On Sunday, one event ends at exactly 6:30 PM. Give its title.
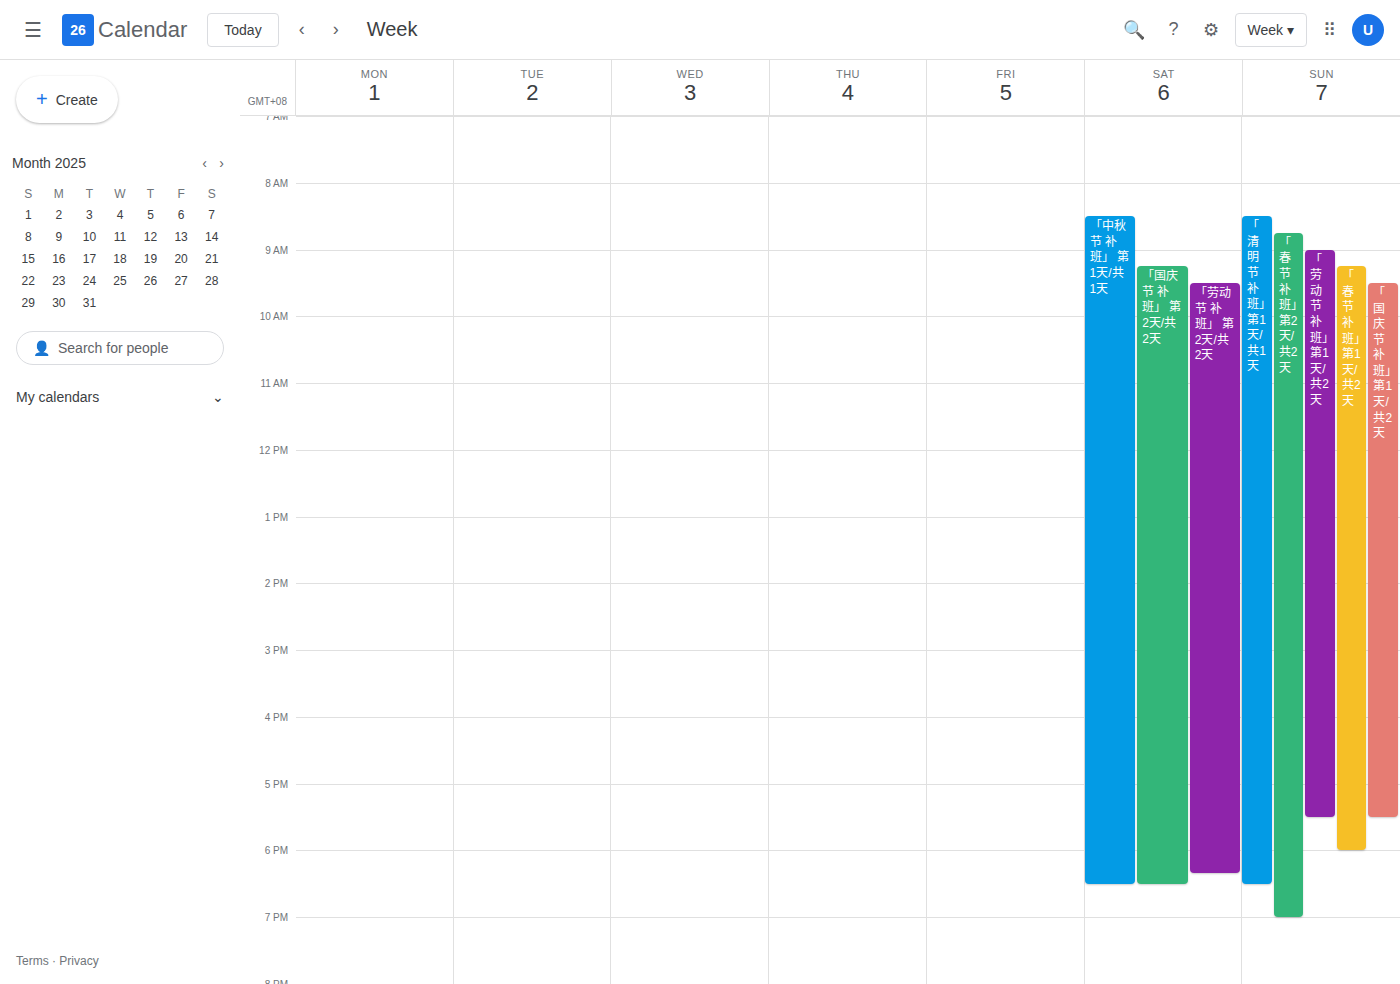
"「清明节 补班」 第1天/共1天"